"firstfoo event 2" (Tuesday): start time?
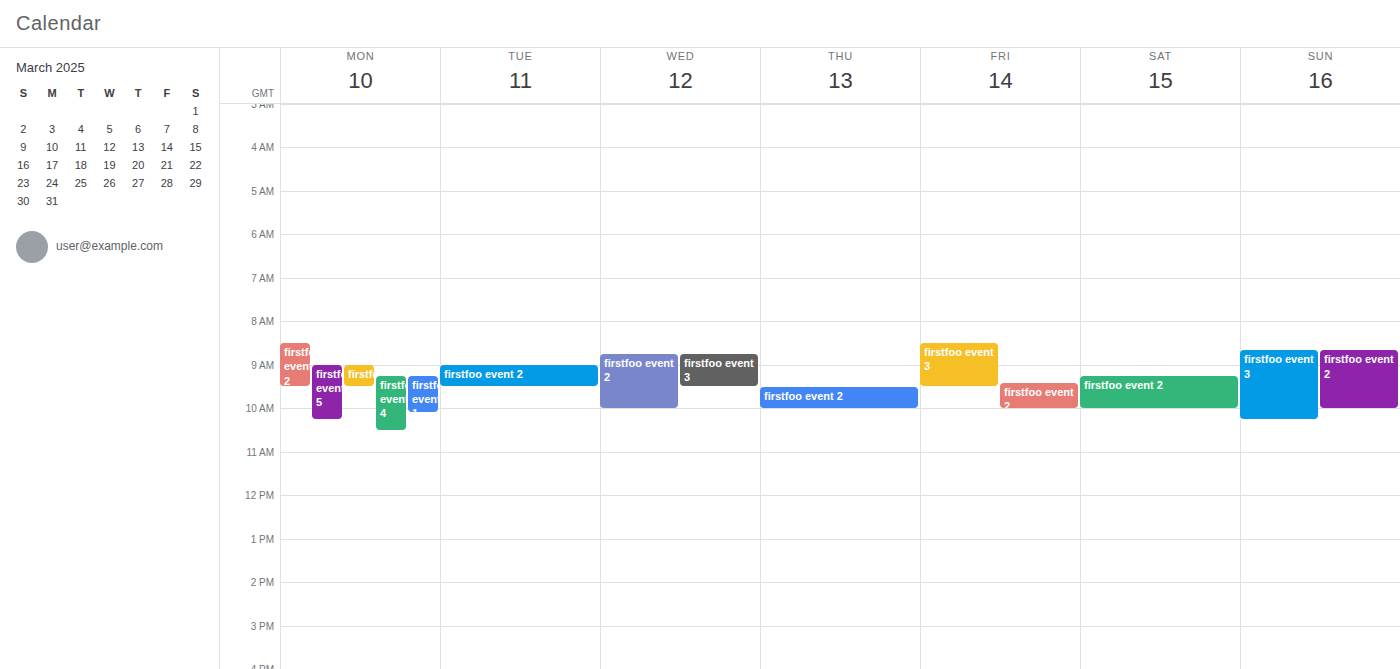
9:00 AM